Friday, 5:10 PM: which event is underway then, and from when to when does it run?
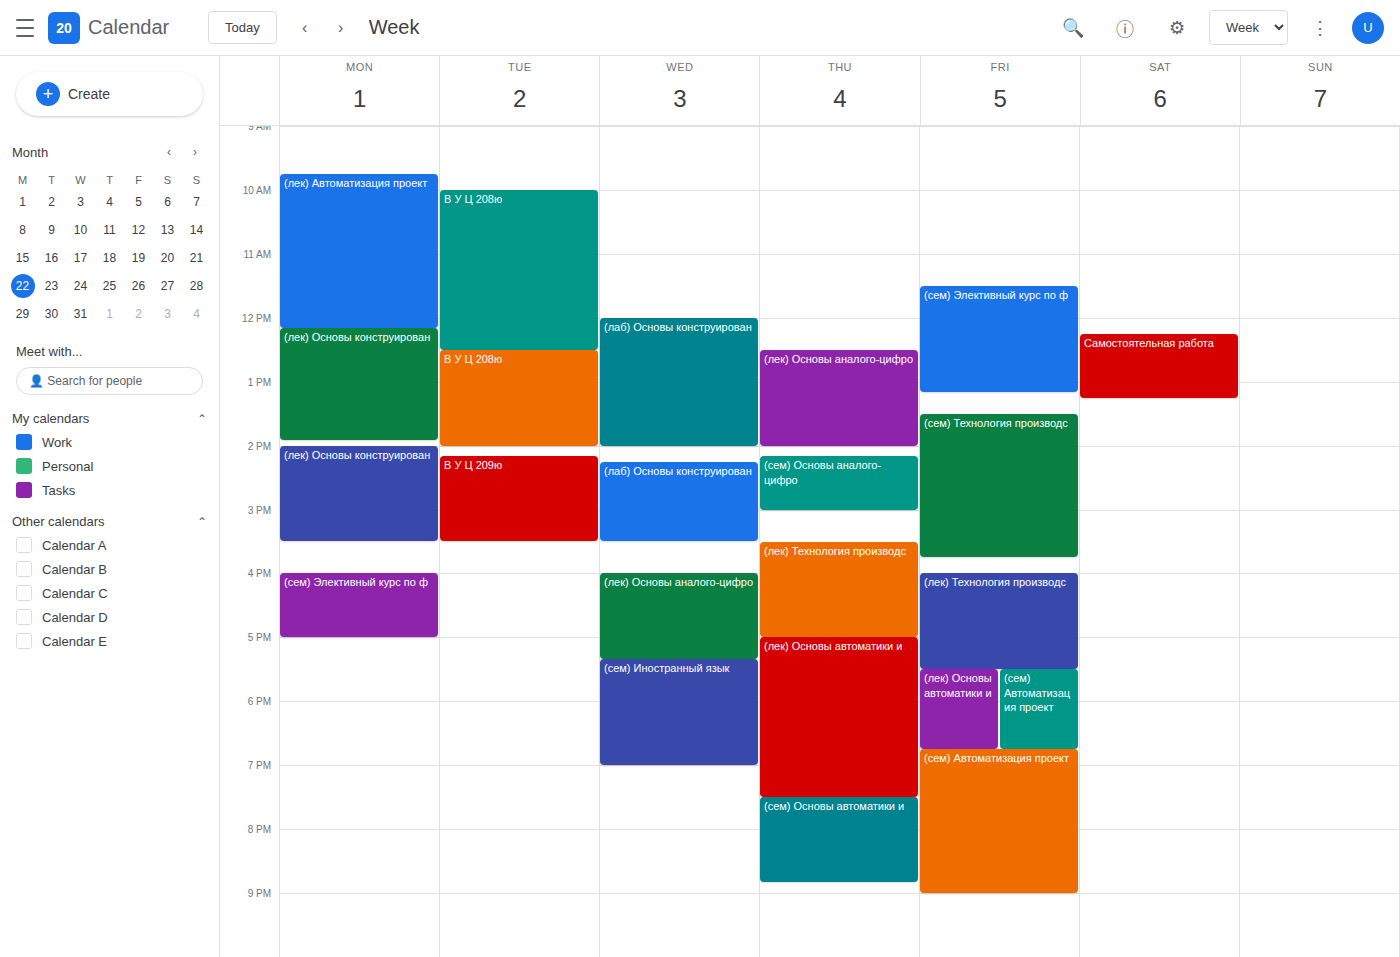
"(лек) Технология производс", 4:00 PM to 5:30 PM